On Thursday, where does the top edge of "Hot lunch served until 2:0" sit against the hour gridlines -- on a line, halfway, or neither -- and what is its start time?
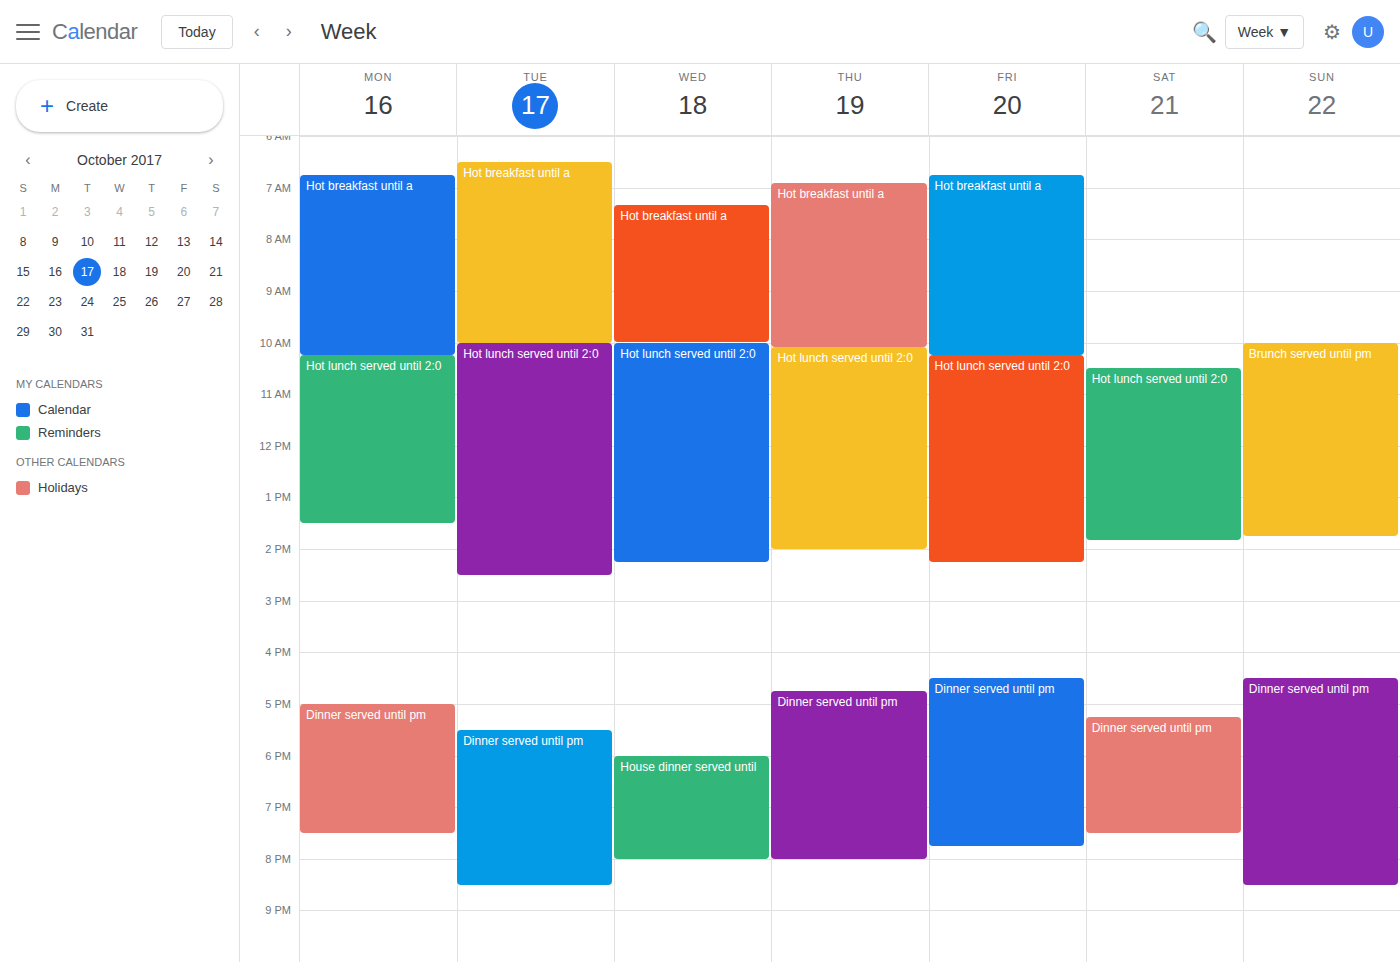
10:05 -- neither: 5 minutes below the 10:00 line and 55 minutes above the 11:00 line.